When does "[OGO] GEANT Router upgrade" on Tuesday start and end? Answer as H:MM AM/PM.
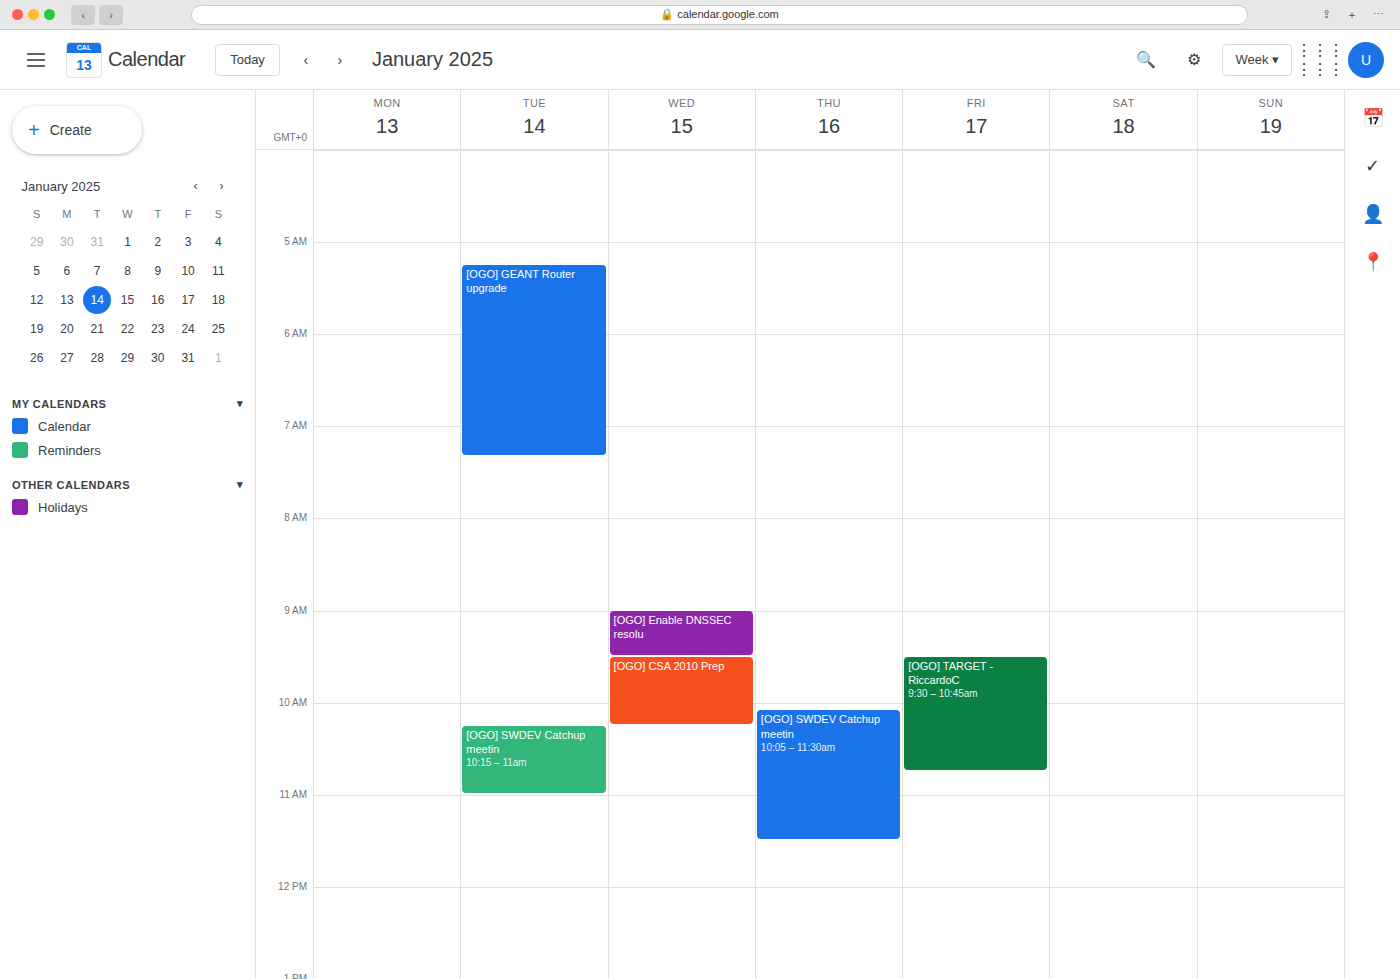
5:15 AM to 7:20 AM